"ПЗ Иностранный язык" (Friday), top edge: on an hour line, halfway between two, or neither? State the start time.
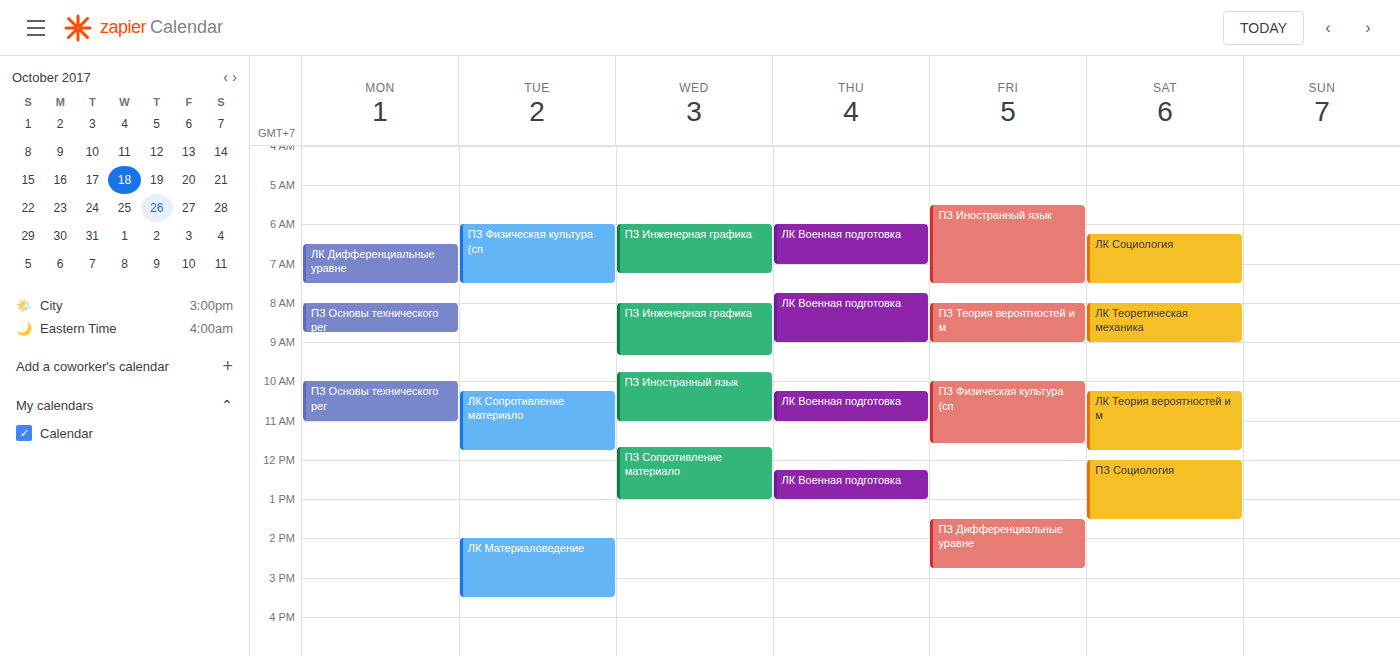
05:30 -- halfway between the 05:00 and 06:00 lines.